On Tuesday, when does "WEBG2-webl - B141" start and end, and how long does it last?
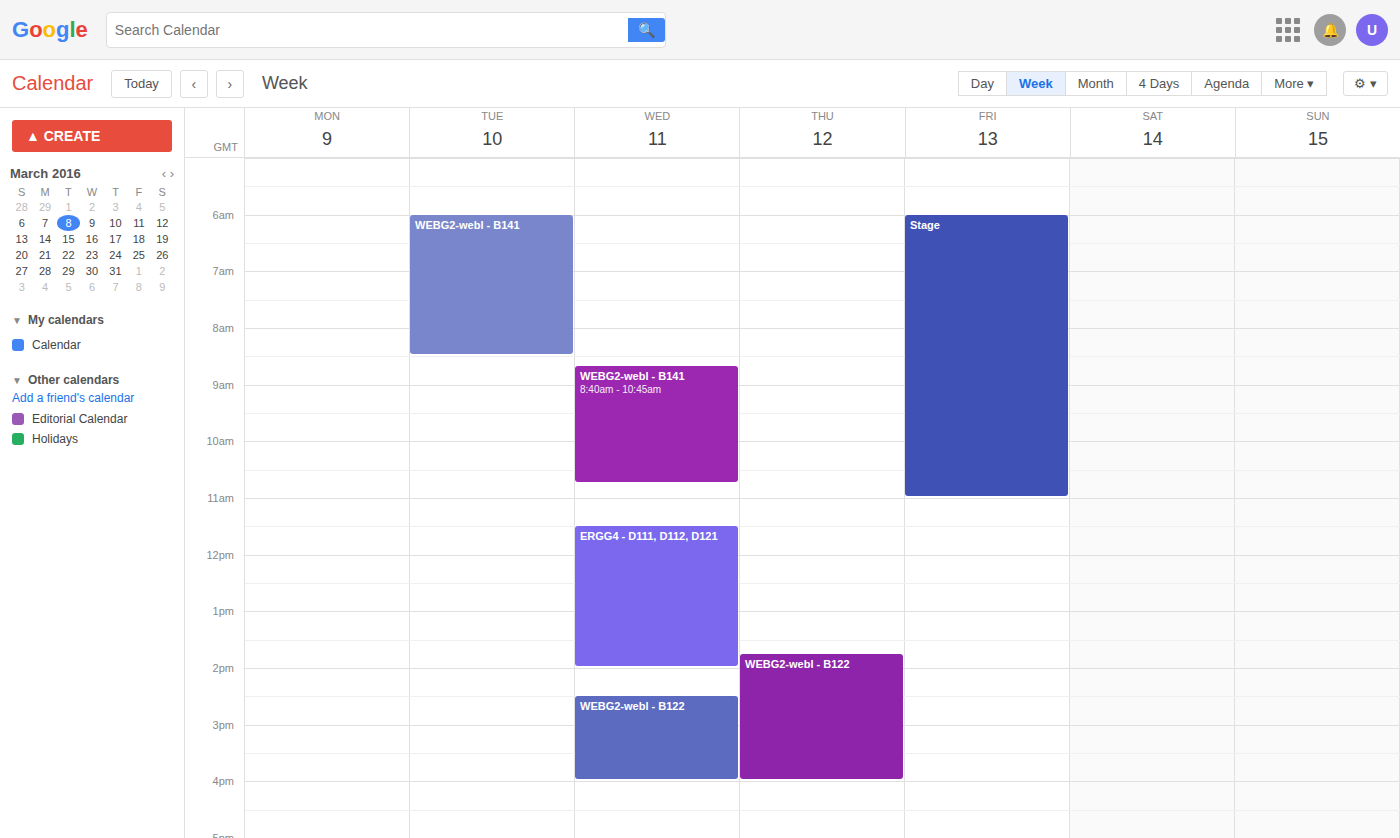
06:00 to 08:30, 2 hours 30 minutes